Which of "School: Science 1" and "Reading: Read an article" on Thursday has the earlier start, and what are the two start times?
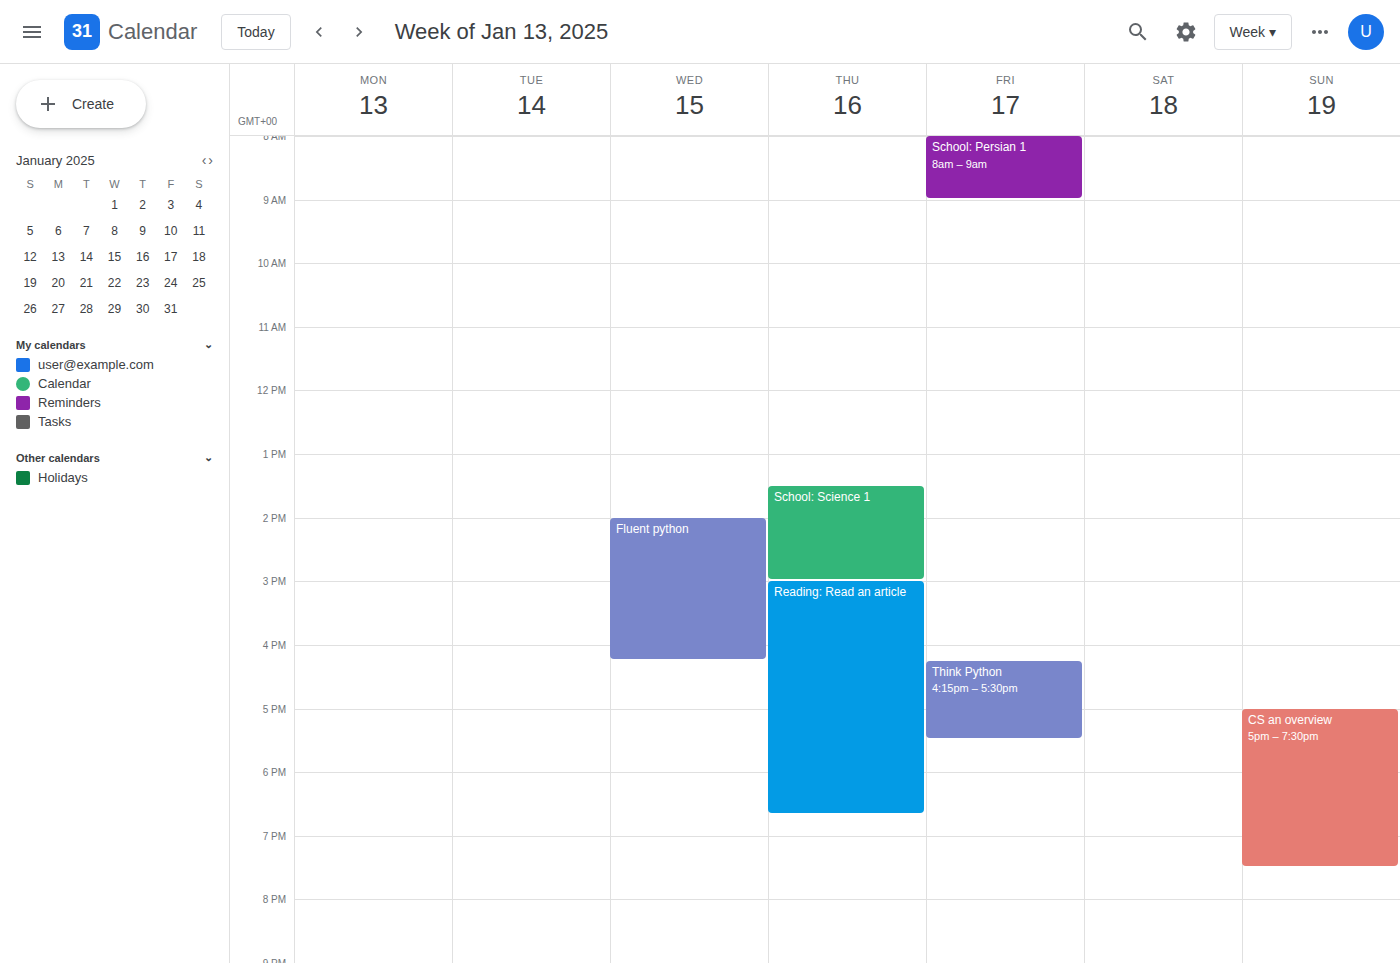
"School: Science 1" 1:30 PM; "Reading: Read an article" 3:00 PM.